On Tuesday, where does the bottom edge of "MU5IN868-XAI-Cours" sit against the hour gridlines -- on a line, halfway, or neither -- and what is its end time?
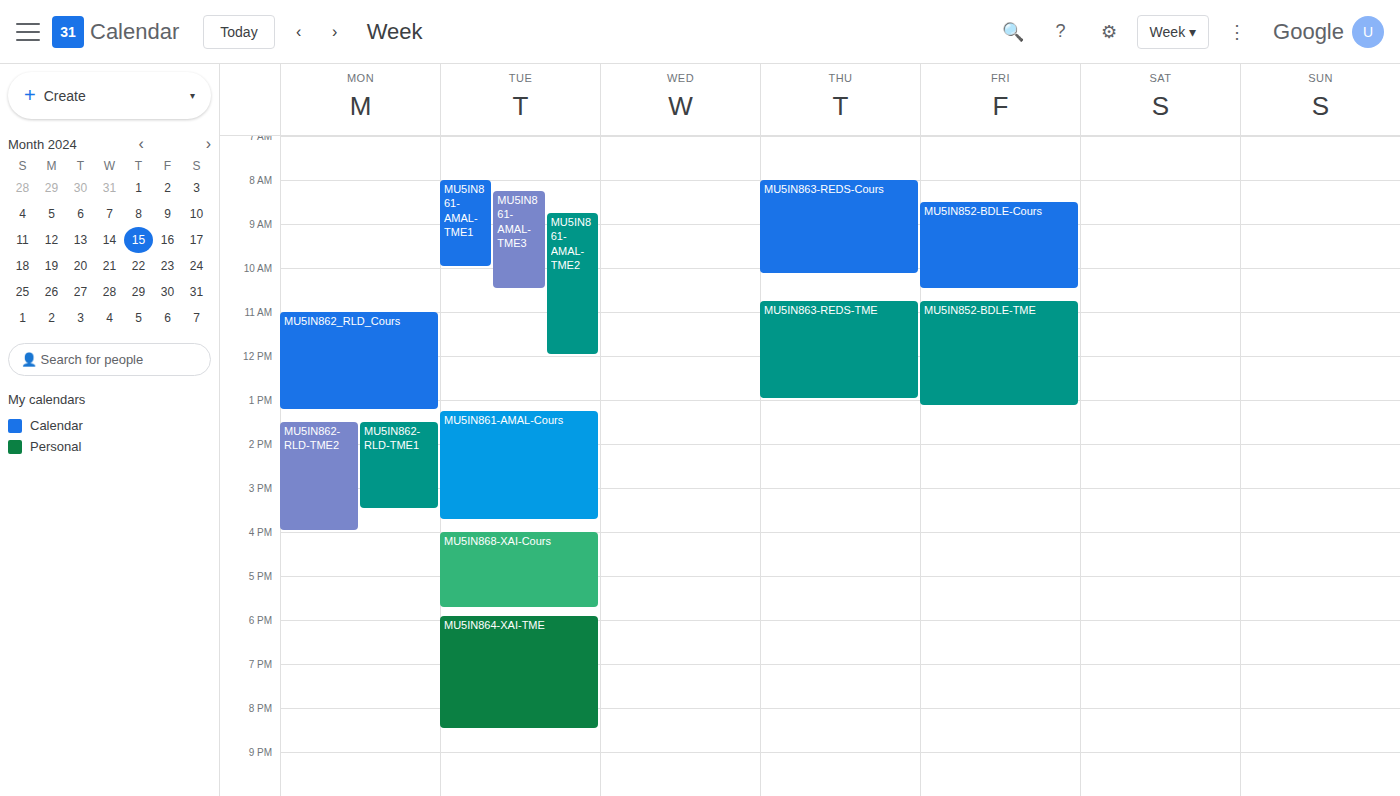
5:45 PM -- neither: three quarters of the way from the 5 PM line to the 6 PM line.